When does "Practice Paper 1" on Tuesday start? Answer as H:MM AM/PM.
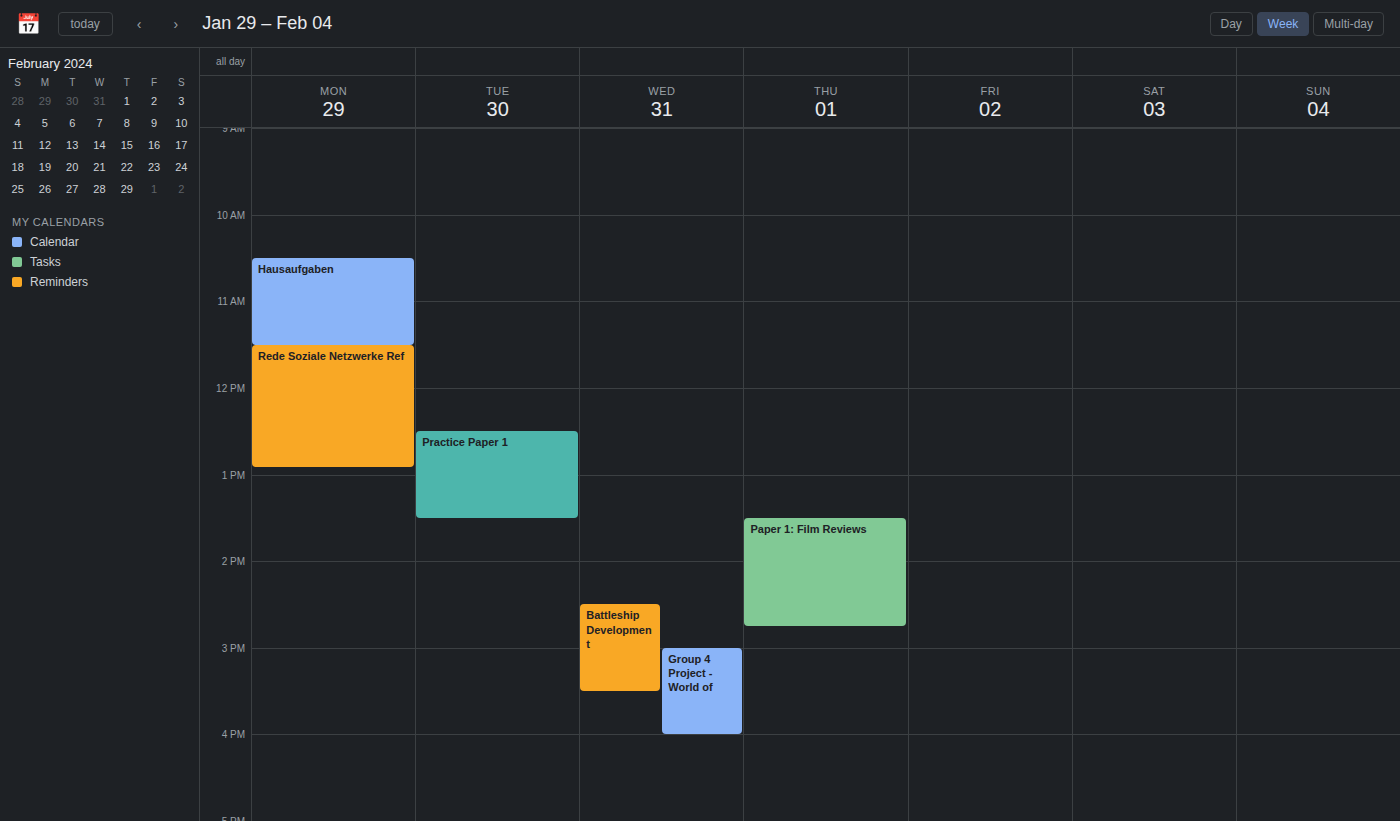
12:30 PM